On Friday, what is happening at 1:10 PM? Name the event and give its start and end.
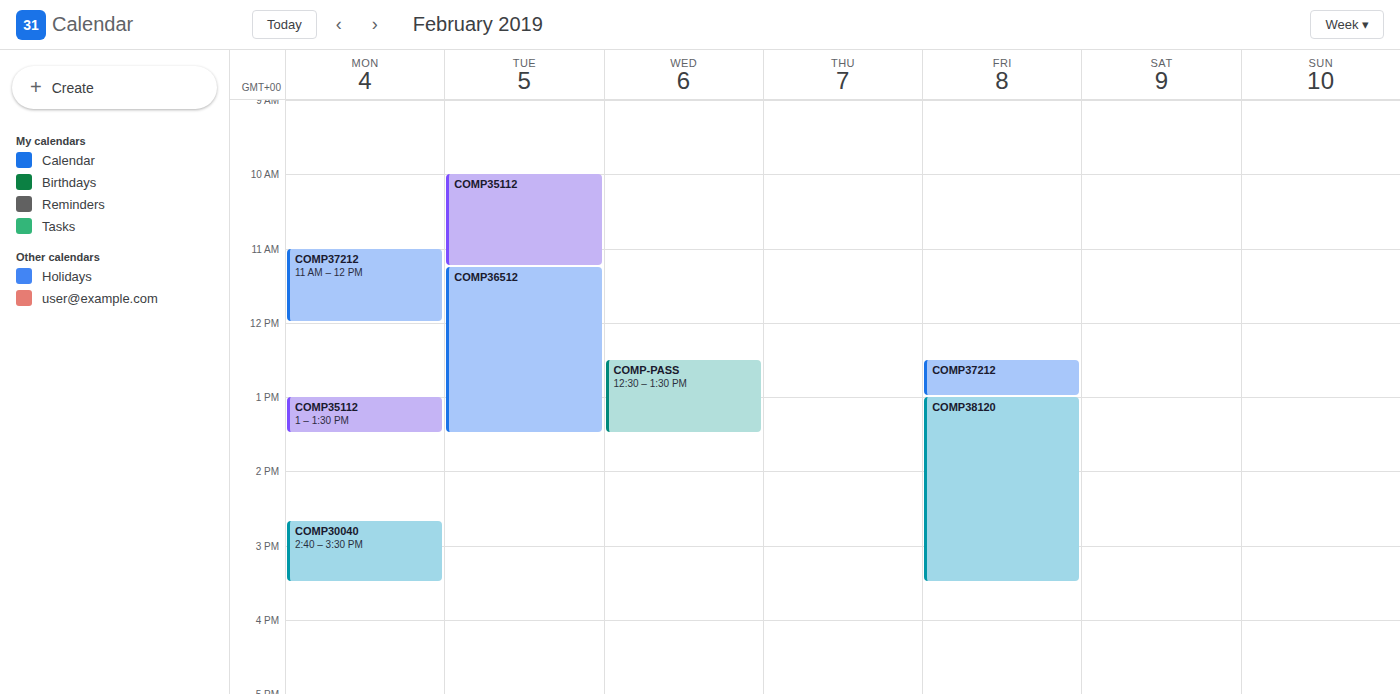
"COMP38120", 1:00 PM to 3:30 PM